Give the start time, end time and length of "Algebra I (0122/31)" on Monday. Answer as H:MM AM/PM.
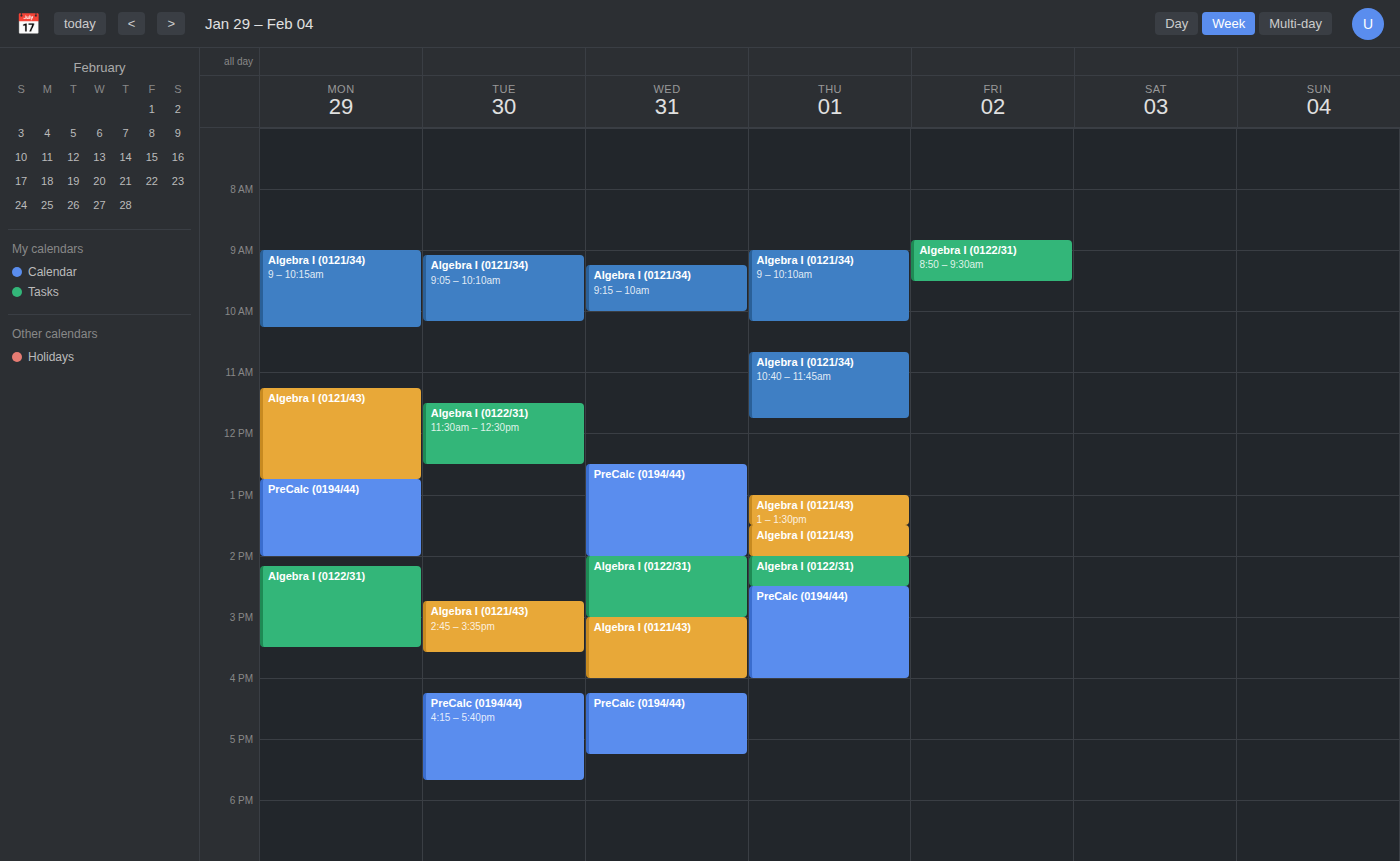
2:10 PM to 3:30 PM, 1 hour 20 minutes